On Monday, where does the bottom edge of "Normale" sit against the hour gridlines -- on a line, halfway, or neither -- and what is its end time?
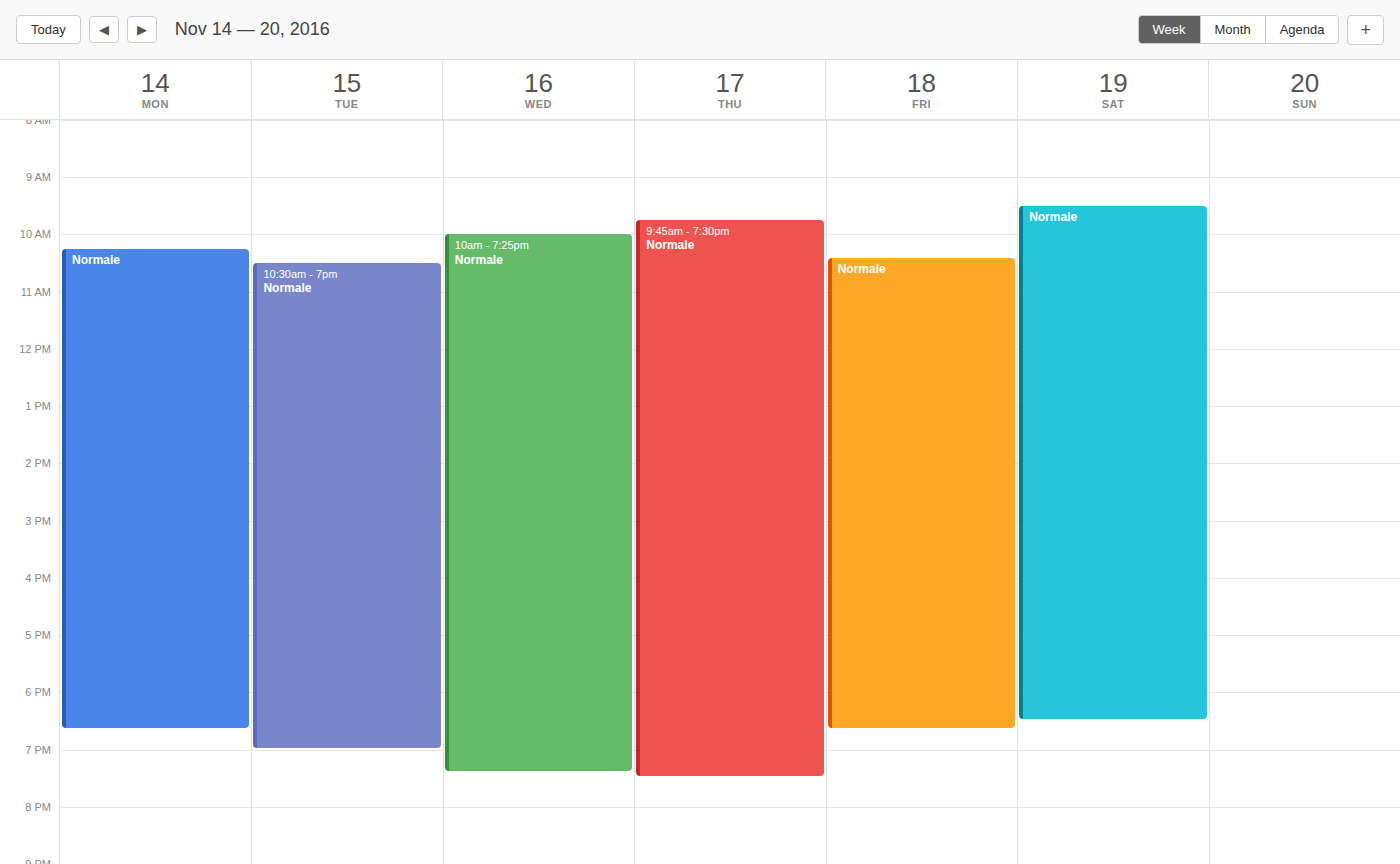
6:40 PM -- neither: 40 minutes below the 6 PM line and 20 minutes above the 7 PM line.